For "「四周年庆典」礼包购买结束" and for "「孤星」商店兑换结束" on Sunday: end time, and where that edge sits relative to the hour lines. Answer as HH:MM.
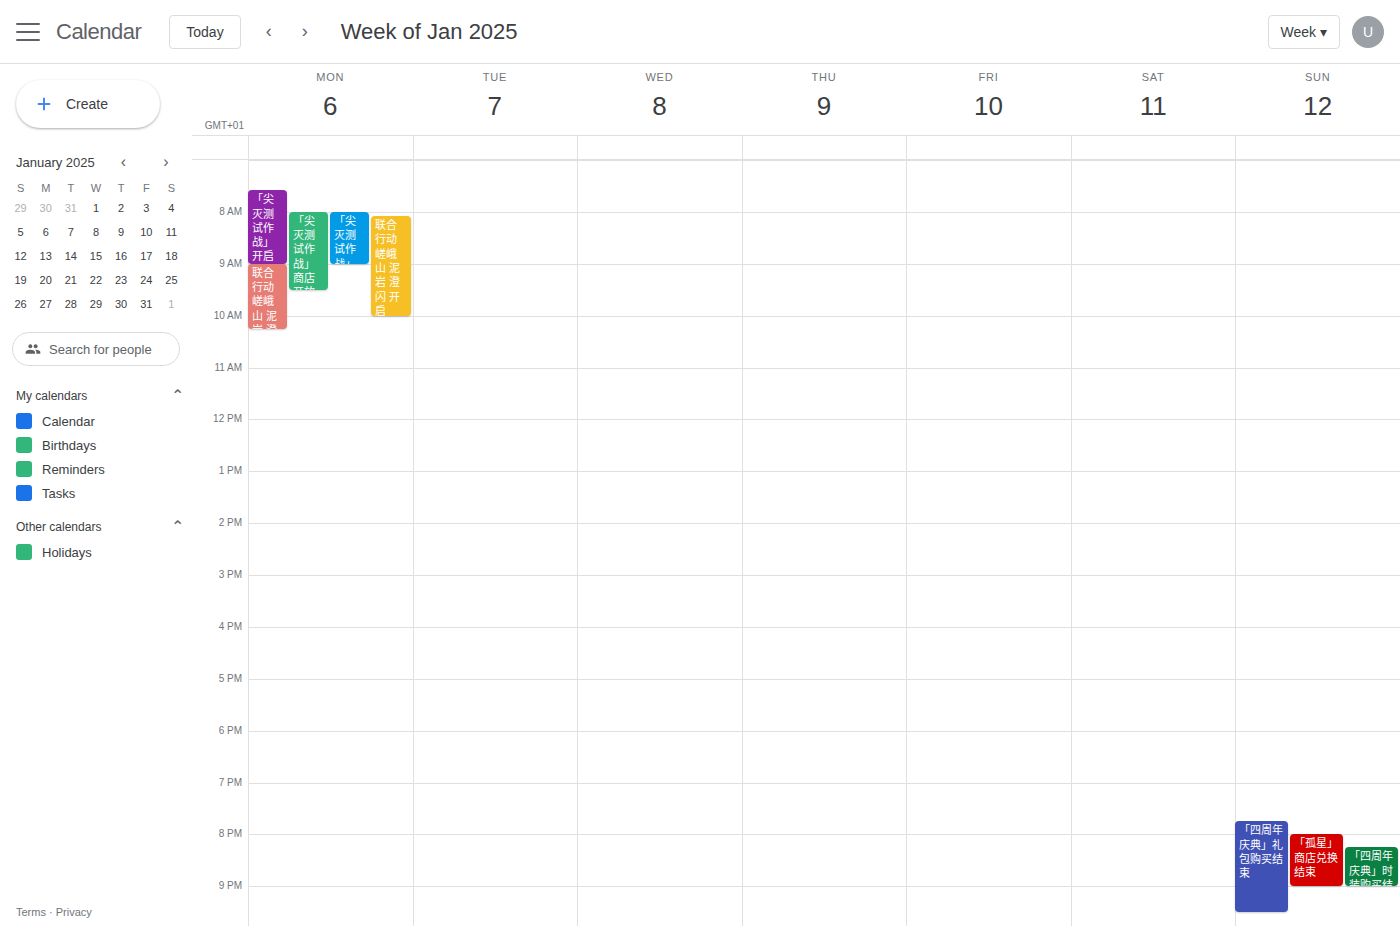
"「四周年庆典」礼包购买结束": 21:30, halfway between the 21:00 and 22:00 lines. "「孤星」商店兑换结束": 21:00, exactly on the 21:00 line.